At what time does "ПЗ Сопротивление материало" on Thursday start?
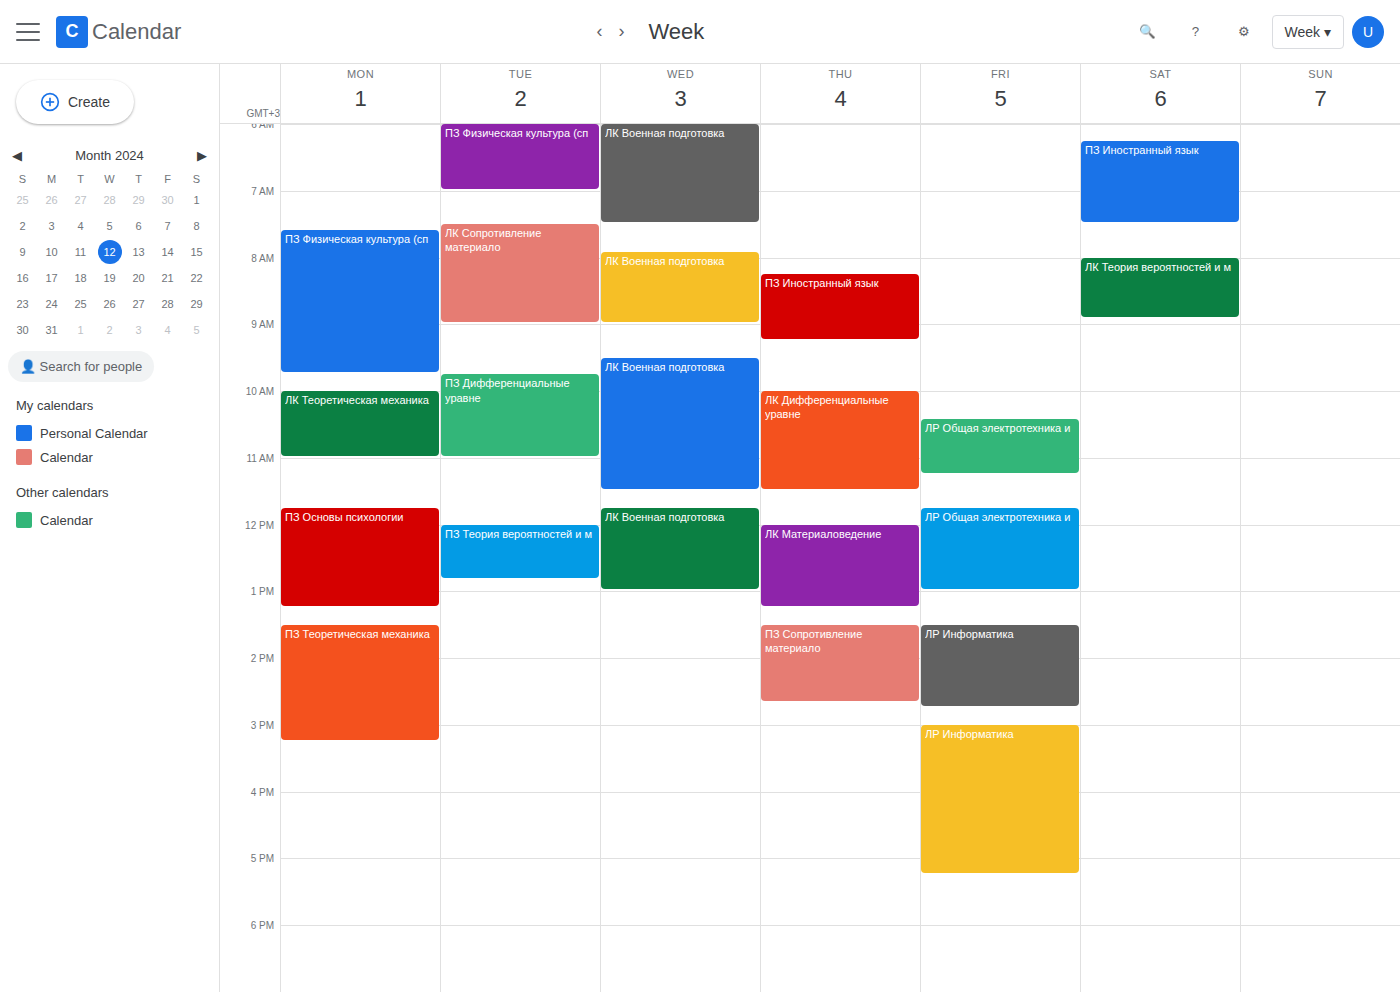
1:30 PM